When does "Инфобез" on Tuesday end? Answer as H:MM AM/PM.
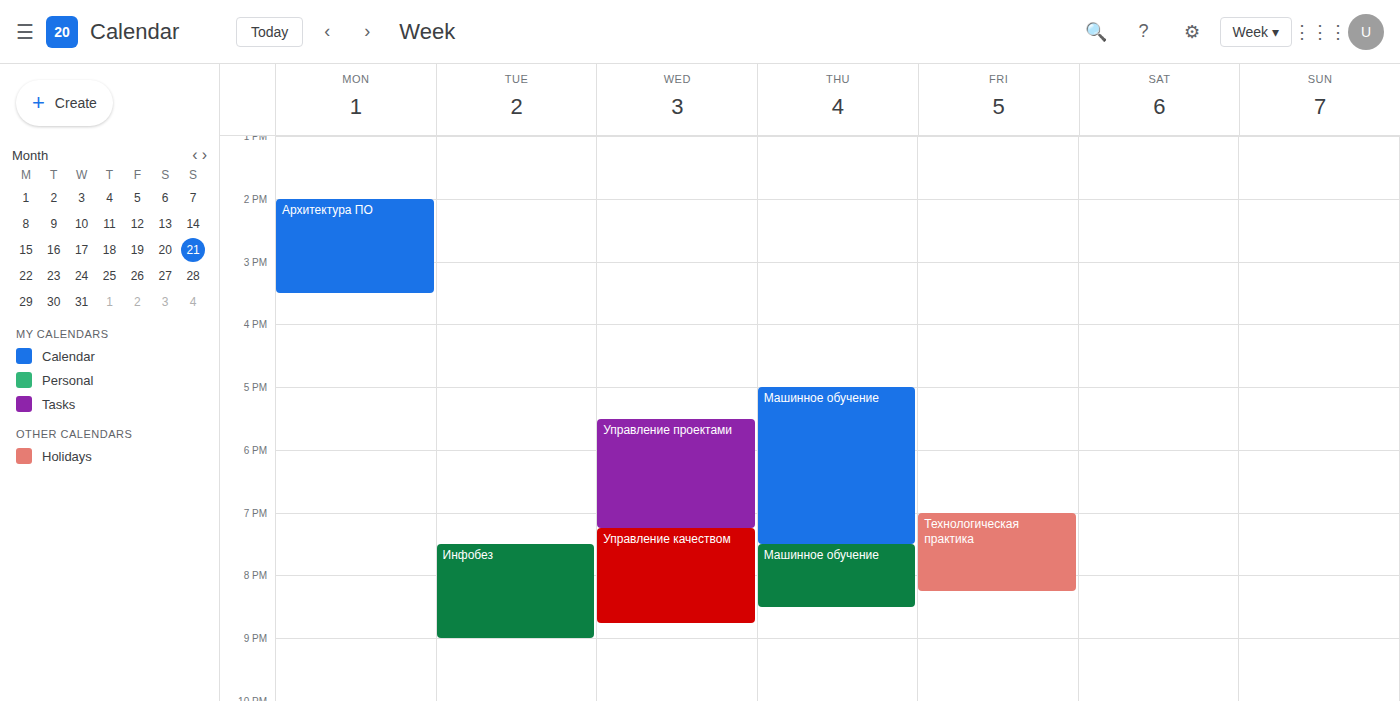
9:00 PM